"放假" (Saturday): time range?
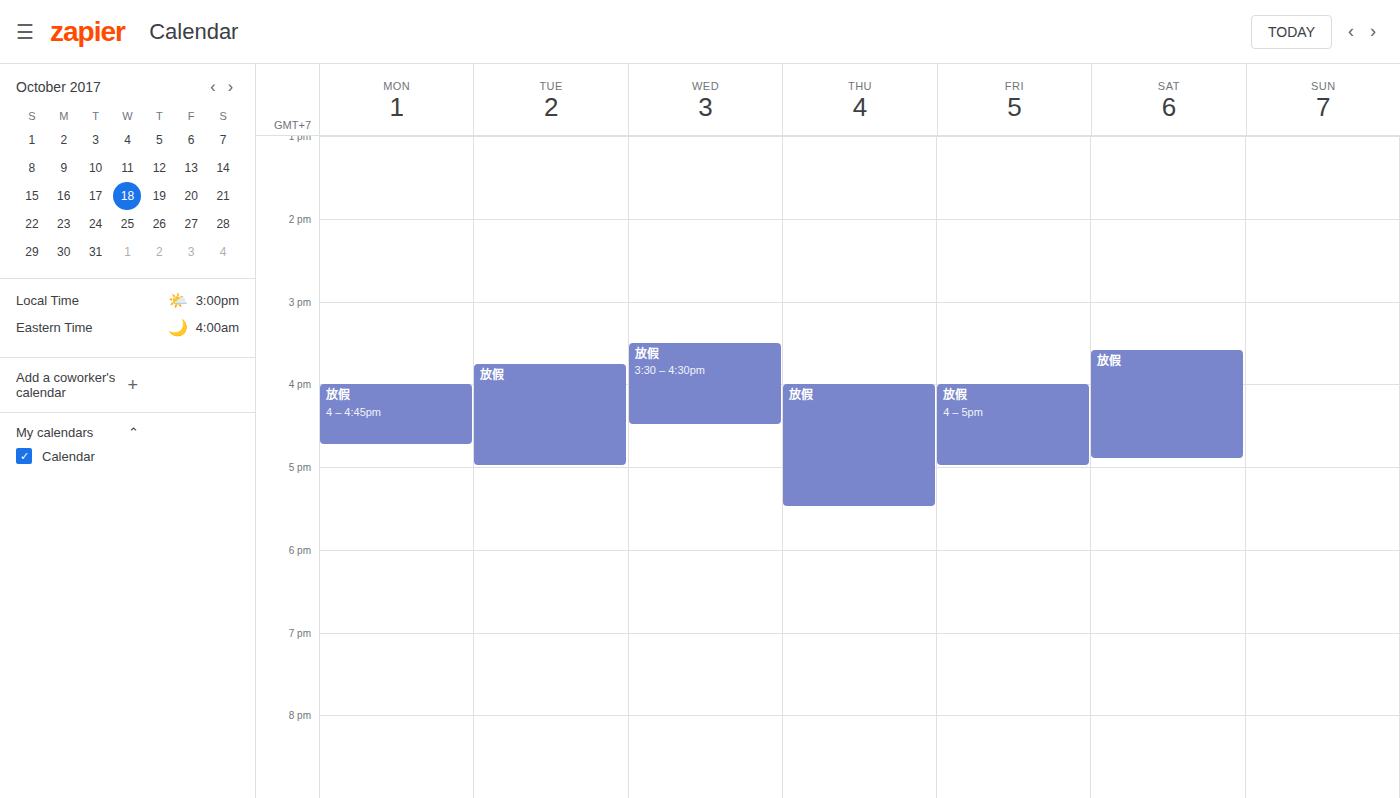
3:35 PM to 4:55 PM